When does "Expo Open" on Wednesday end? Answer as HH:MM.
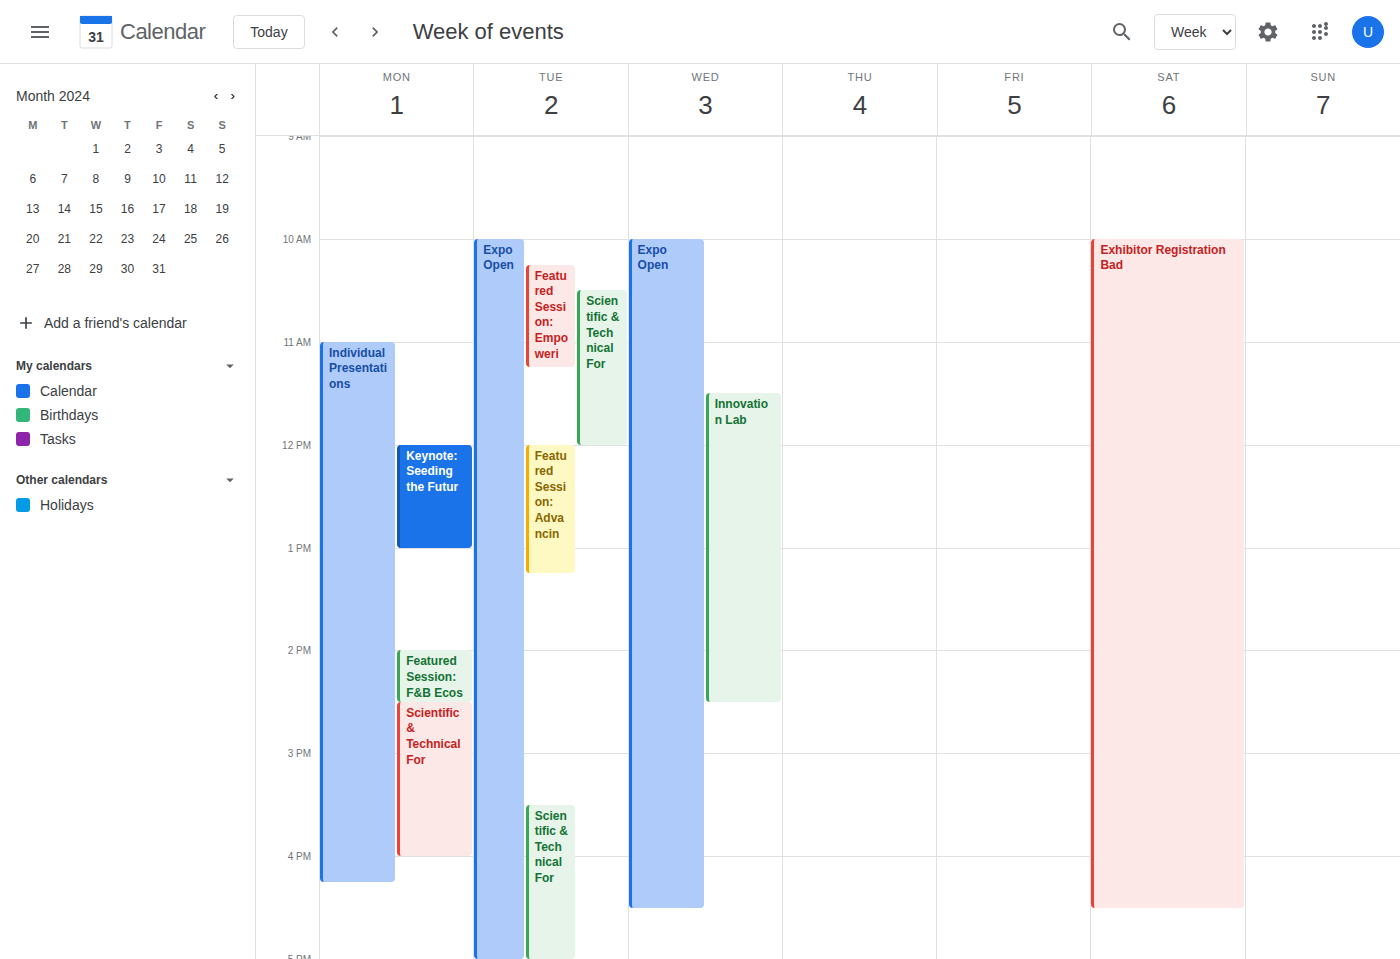
16:30